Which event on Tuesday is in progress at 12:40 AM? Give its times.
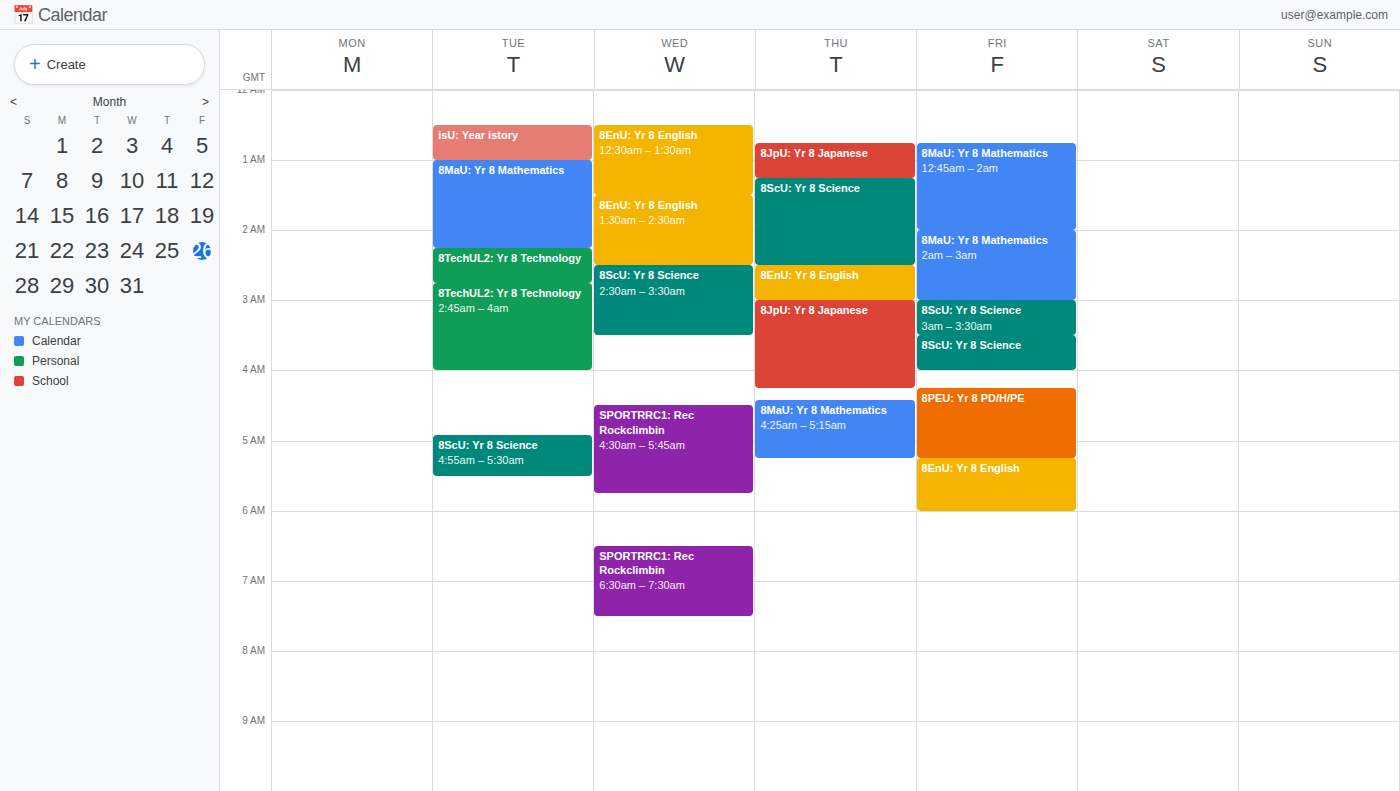
"isU: Year istory", 12:30 AM to 1:00 AM